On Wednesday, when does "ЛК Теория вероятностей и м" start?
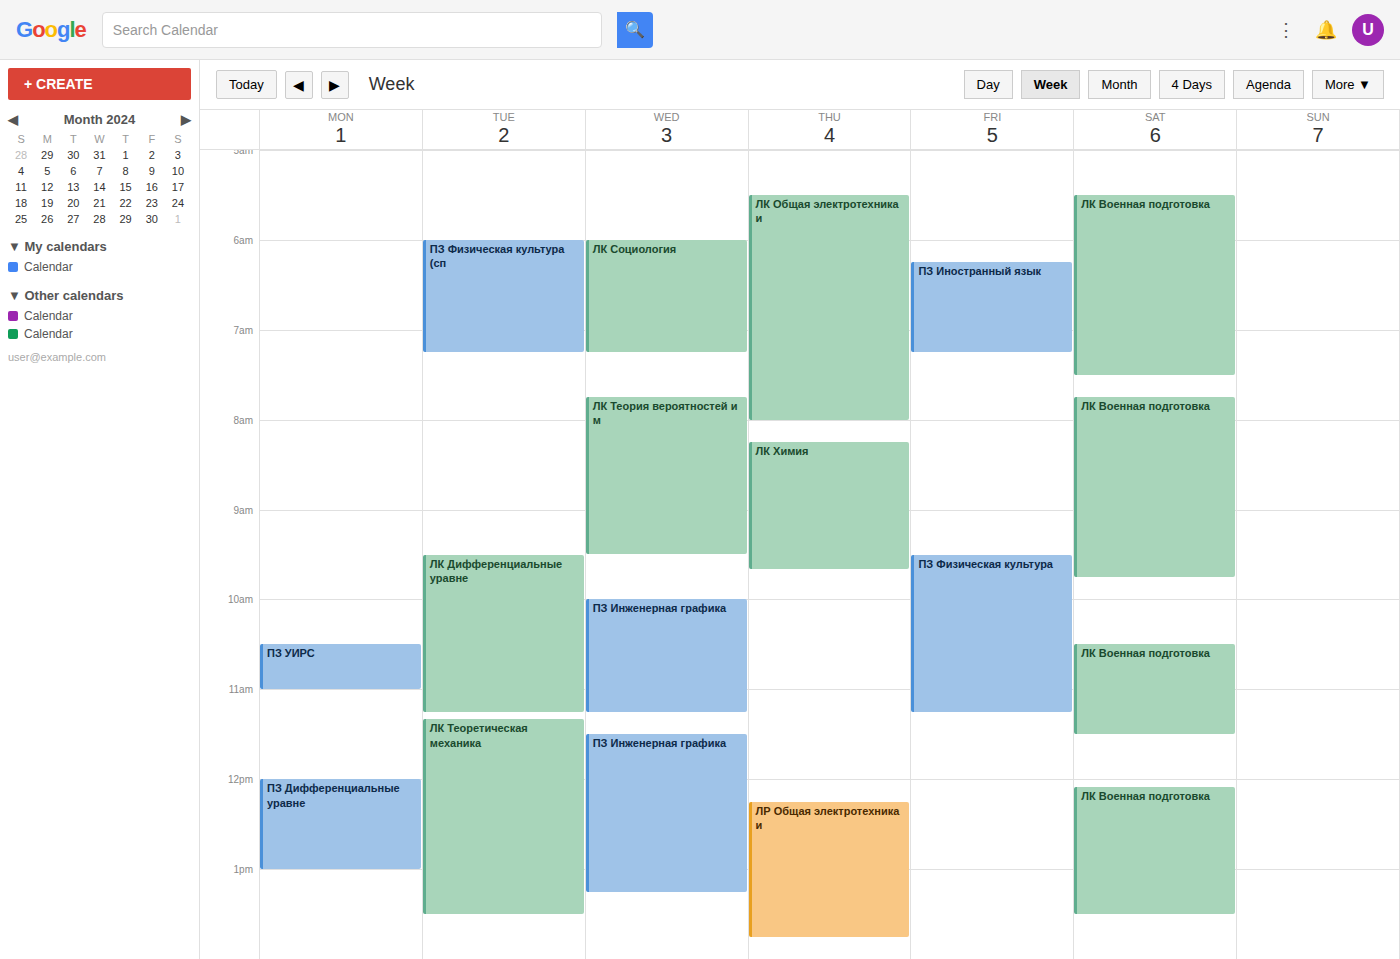
07:45